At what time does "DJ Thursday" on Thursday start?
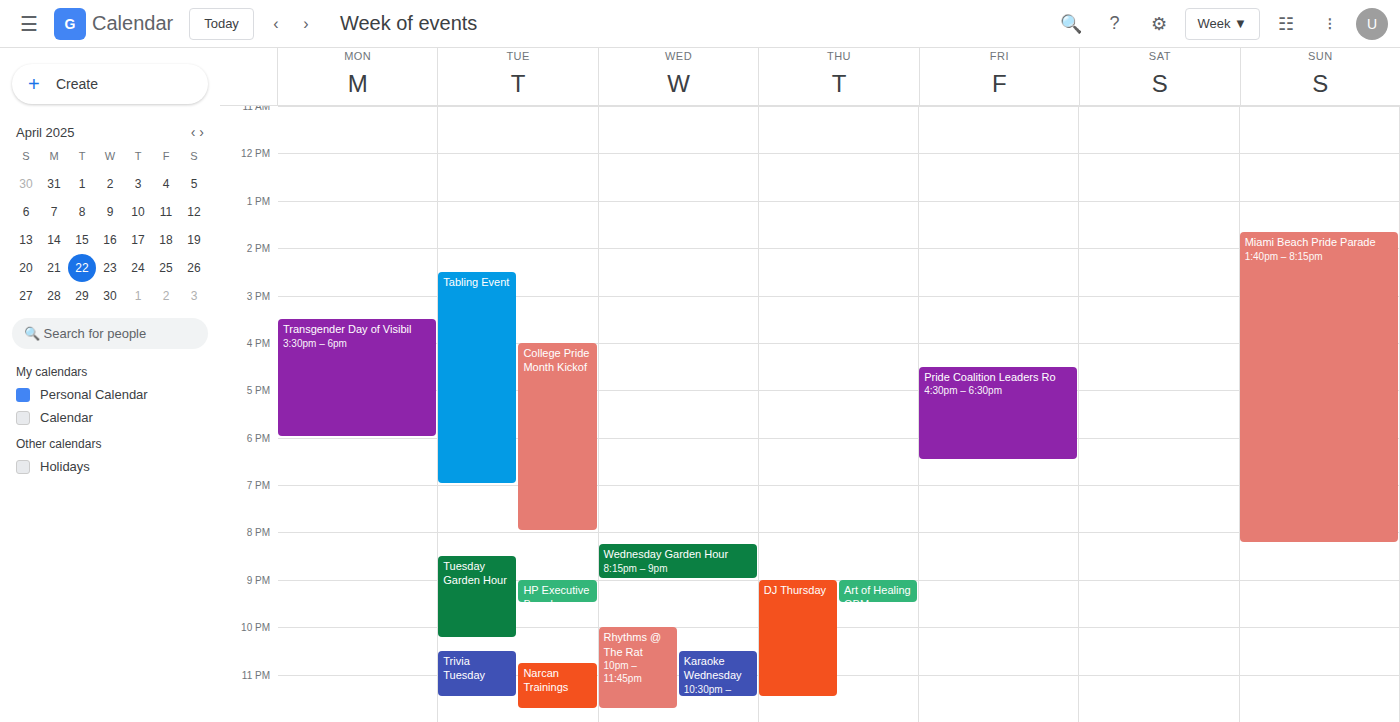
9:00 PM